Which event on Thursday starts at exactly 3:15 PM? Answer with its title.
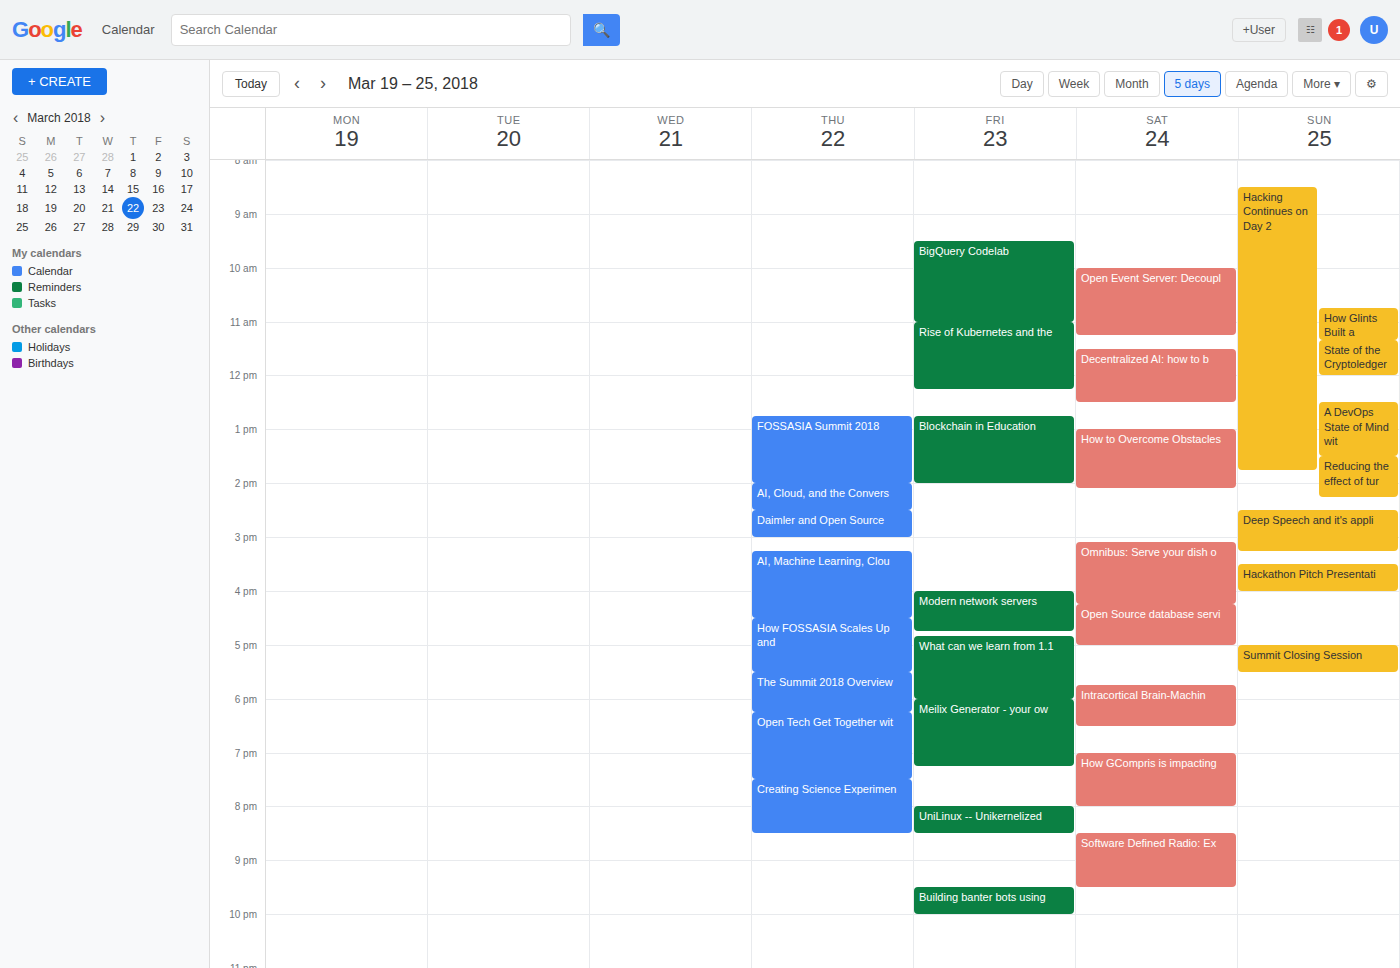
"AI, Machine Learning, Clou"